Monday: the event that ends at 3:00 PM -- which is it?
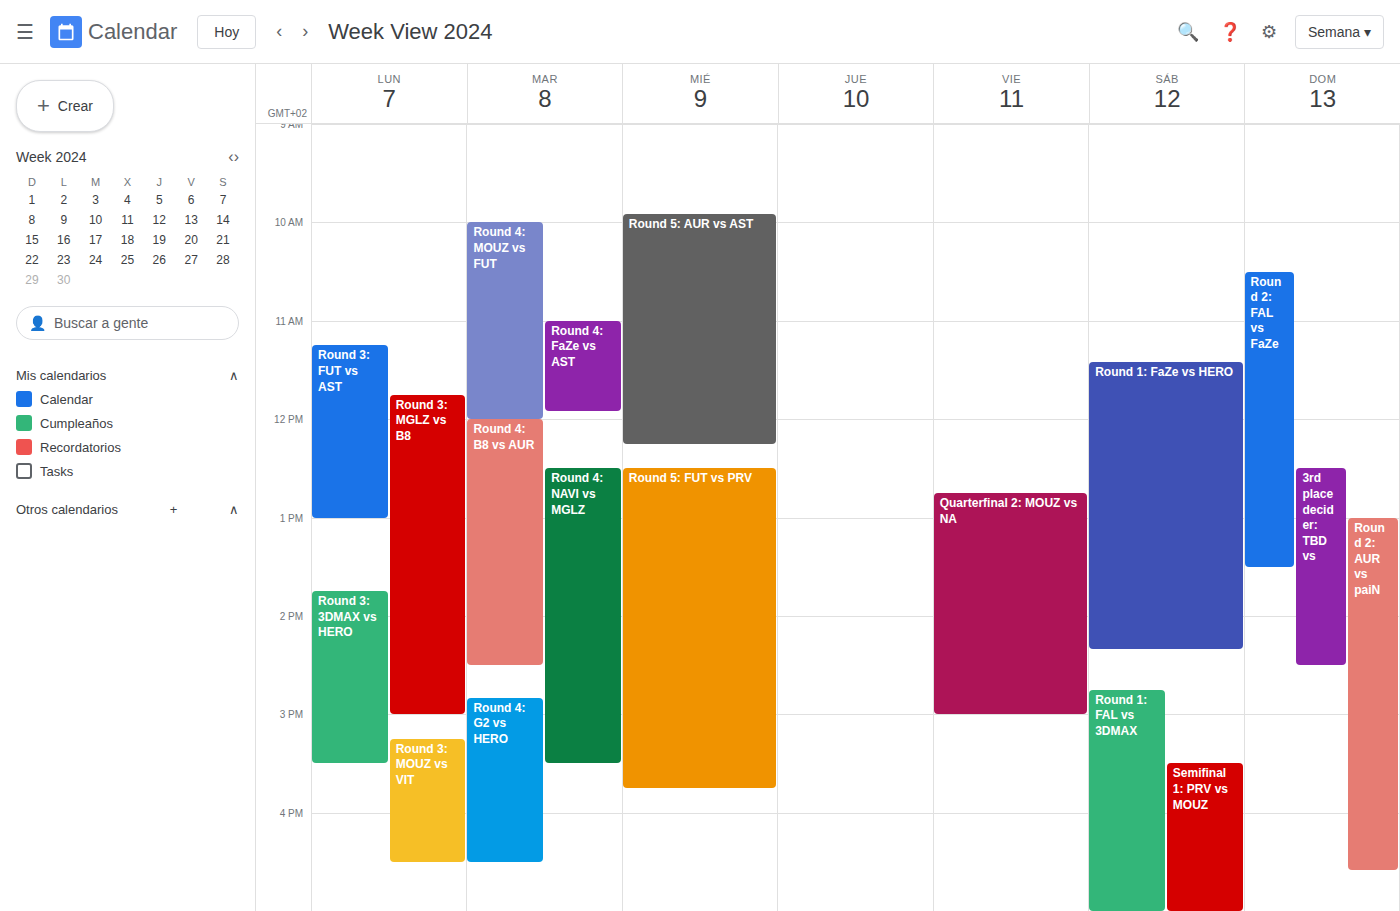
"Round 3: MGLZ vs B8"